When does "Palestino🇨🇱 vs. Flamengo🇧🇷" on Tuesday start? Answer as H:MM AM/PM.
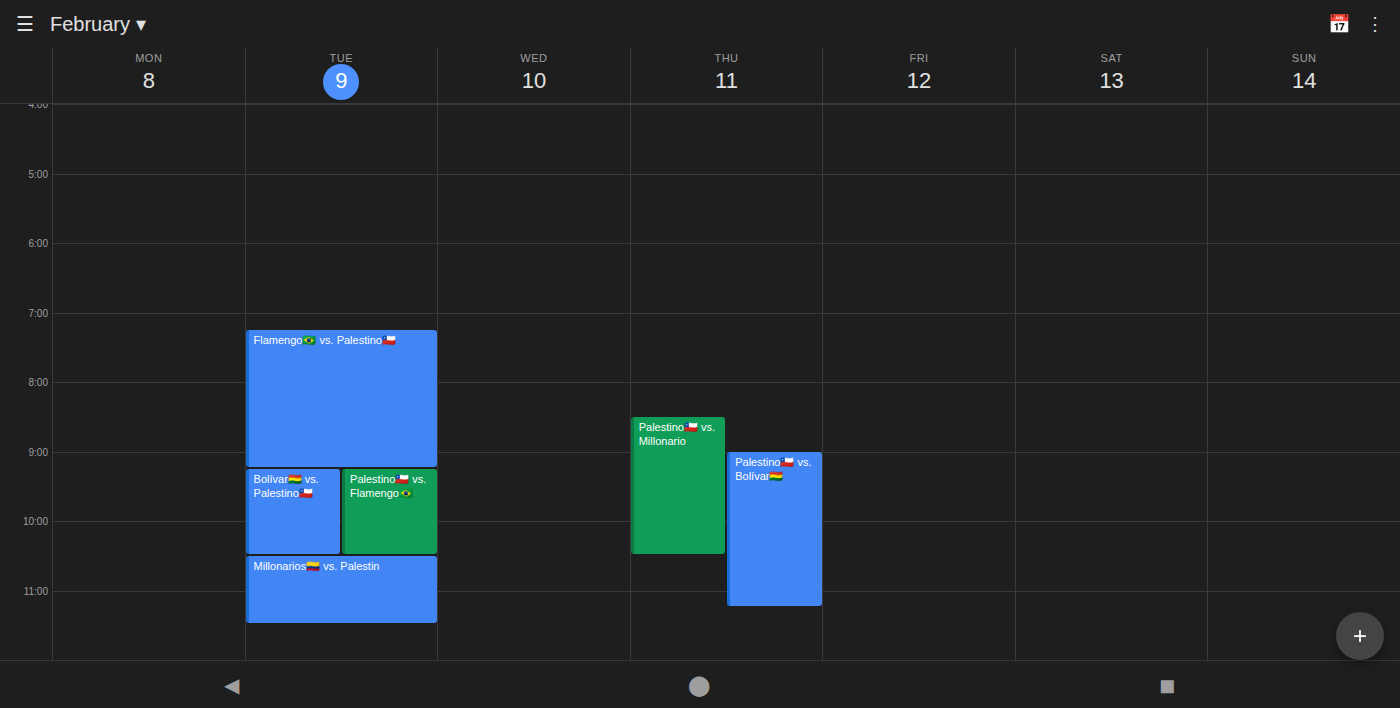
9:15 PM